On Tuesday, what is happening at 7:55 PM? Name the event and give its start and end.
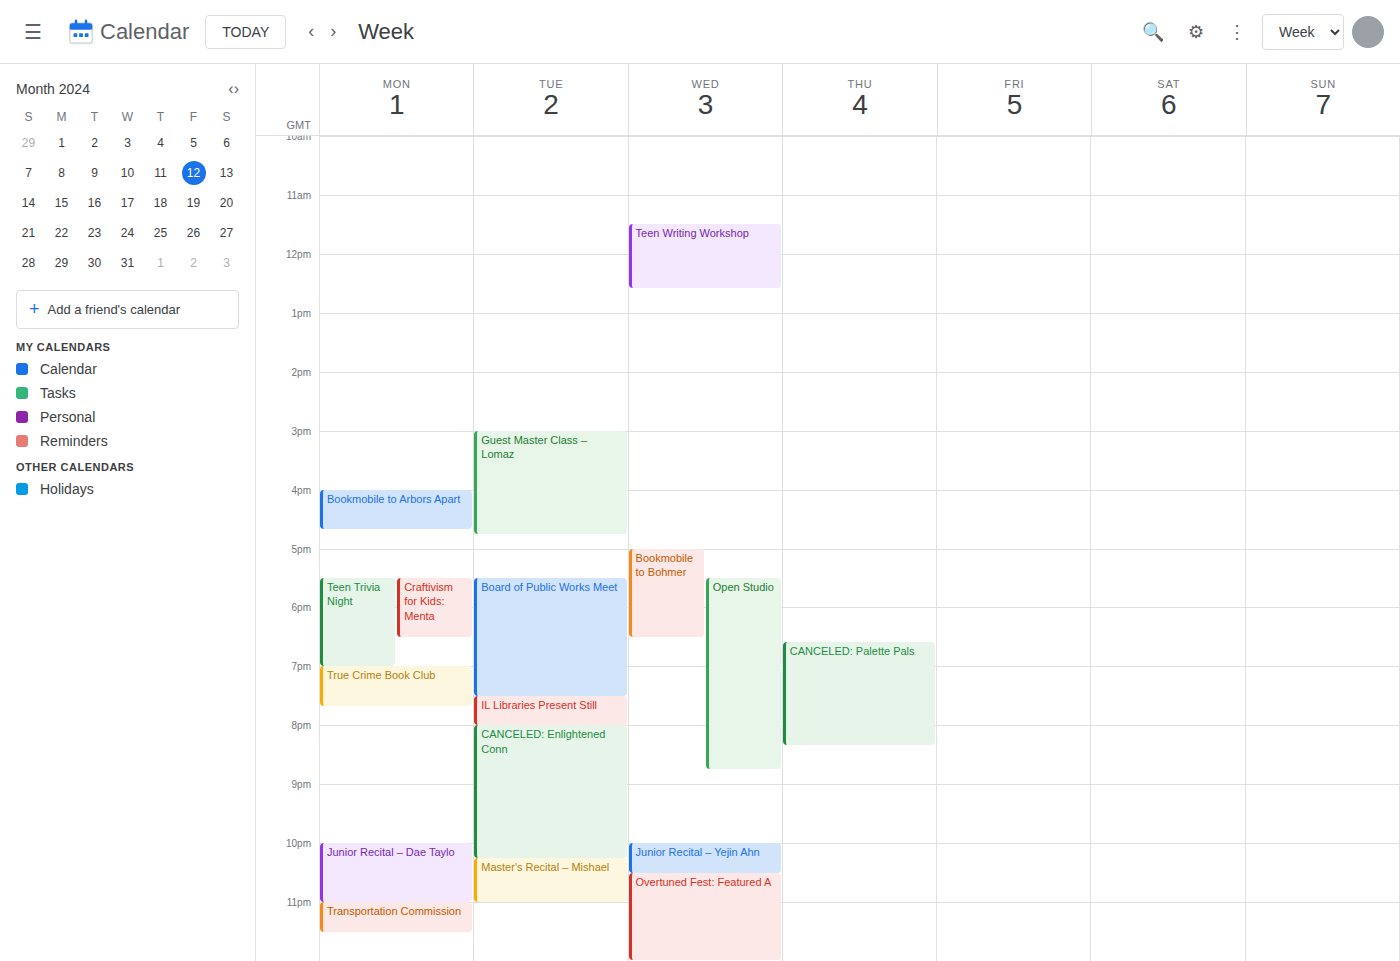
"IL Libraries Present Still", 7:30 PM to 8:00 PM